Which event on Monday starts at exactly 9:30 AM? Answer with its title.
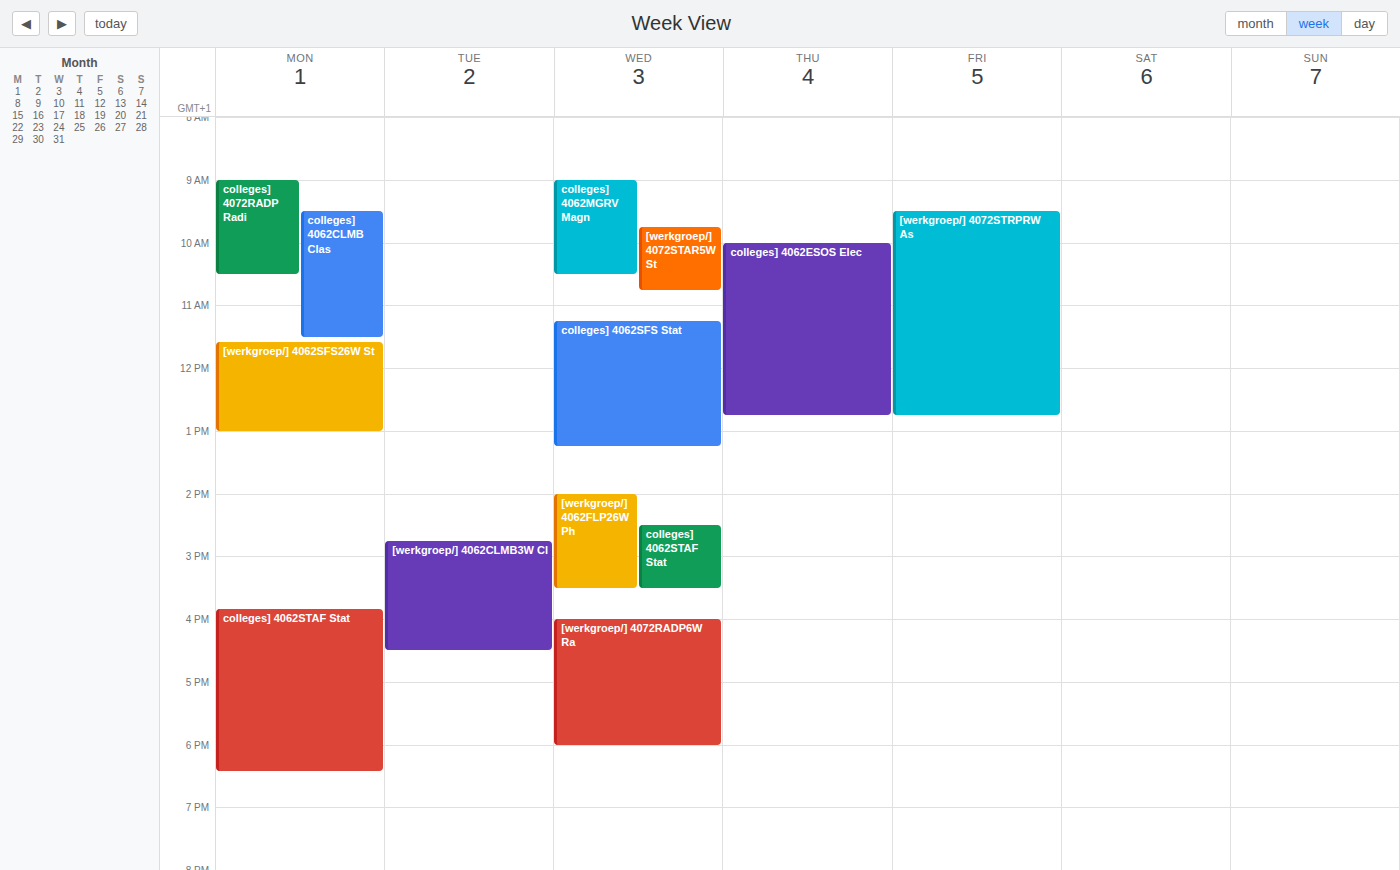
"colleges] 4062CLMB Clas"